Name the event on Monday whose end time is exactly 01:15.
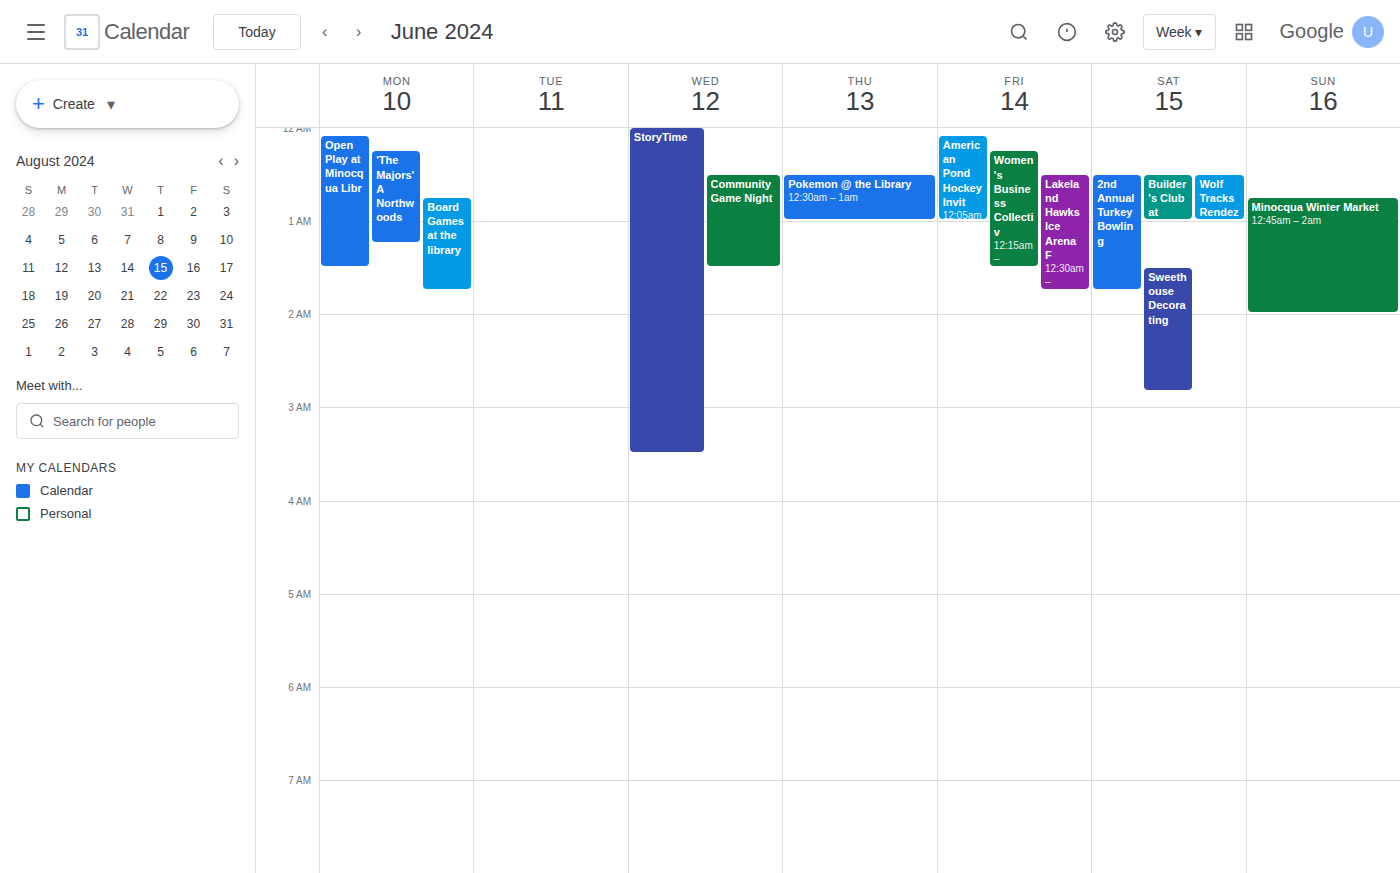
"'The Majors' A Northwoods"